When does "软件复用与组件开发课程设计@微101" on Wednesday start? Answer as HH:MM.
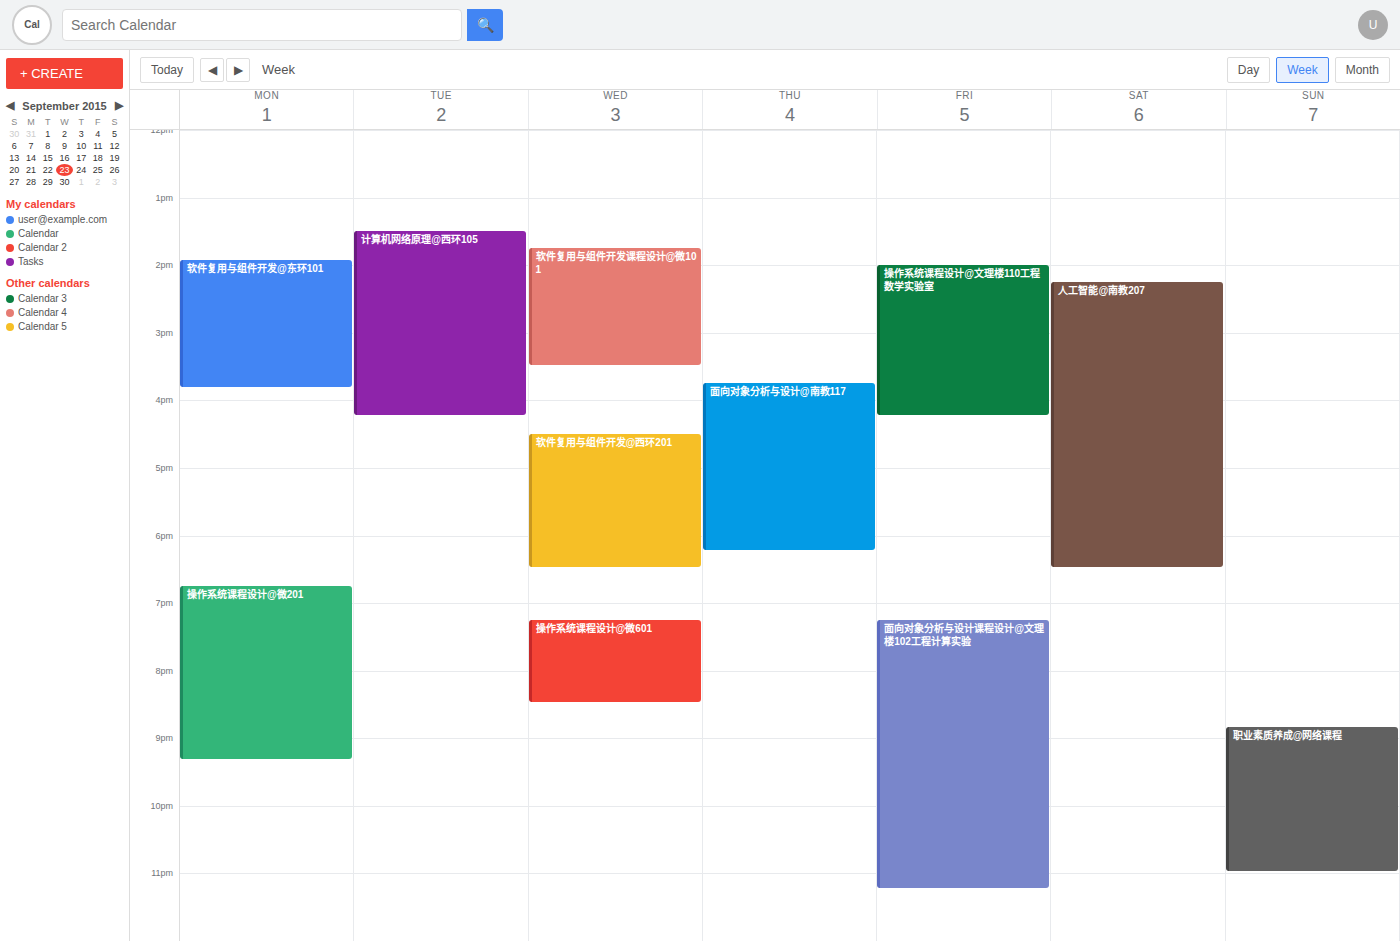
13:45